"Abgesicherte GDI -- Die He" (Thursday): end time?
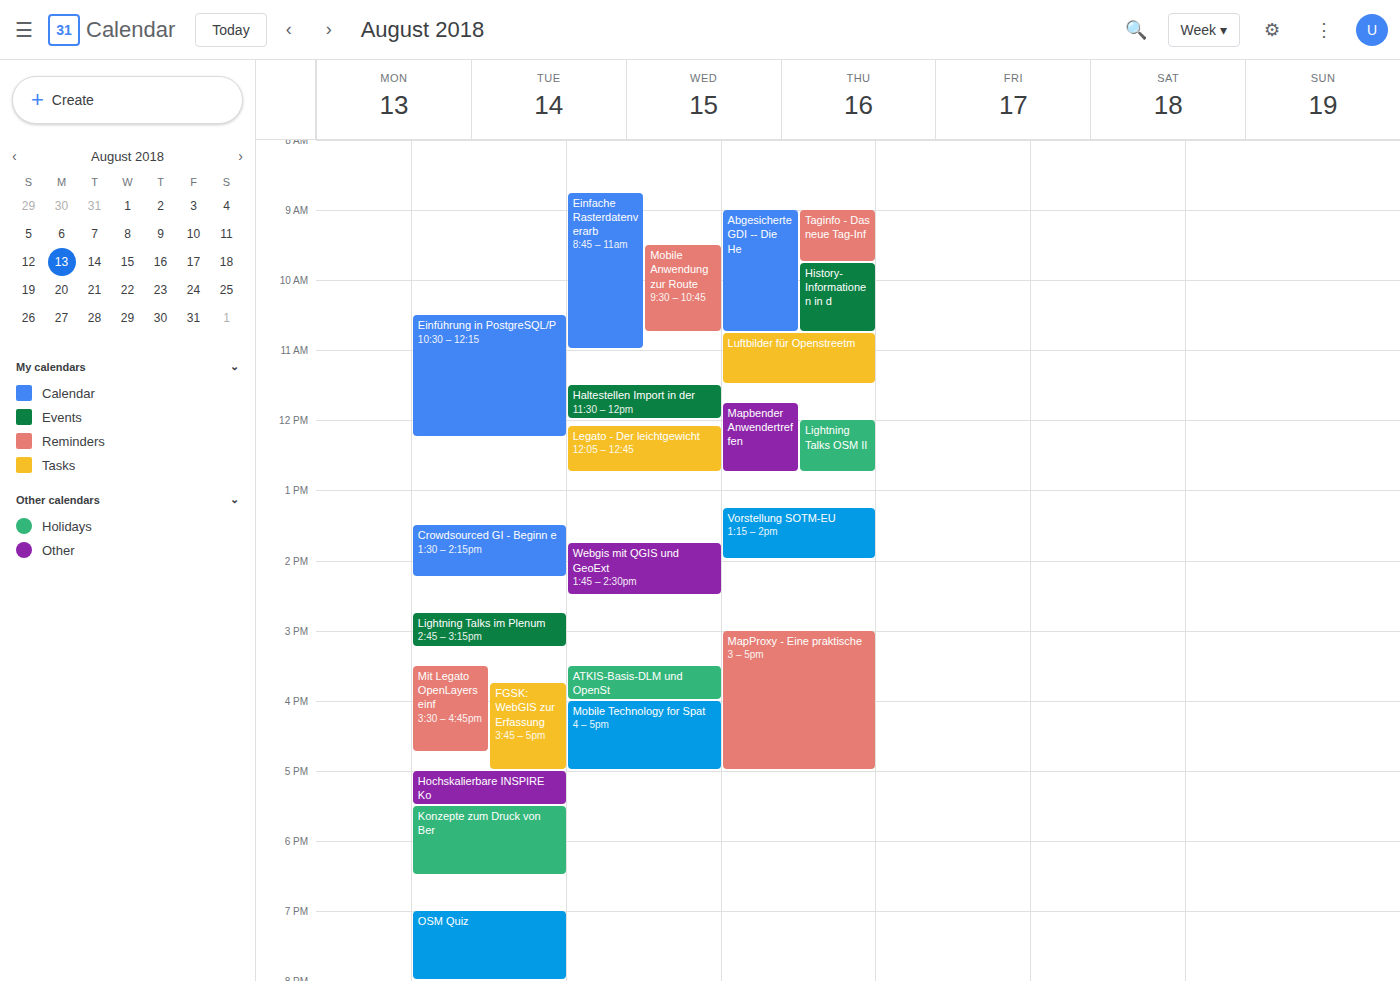
10:45 AM